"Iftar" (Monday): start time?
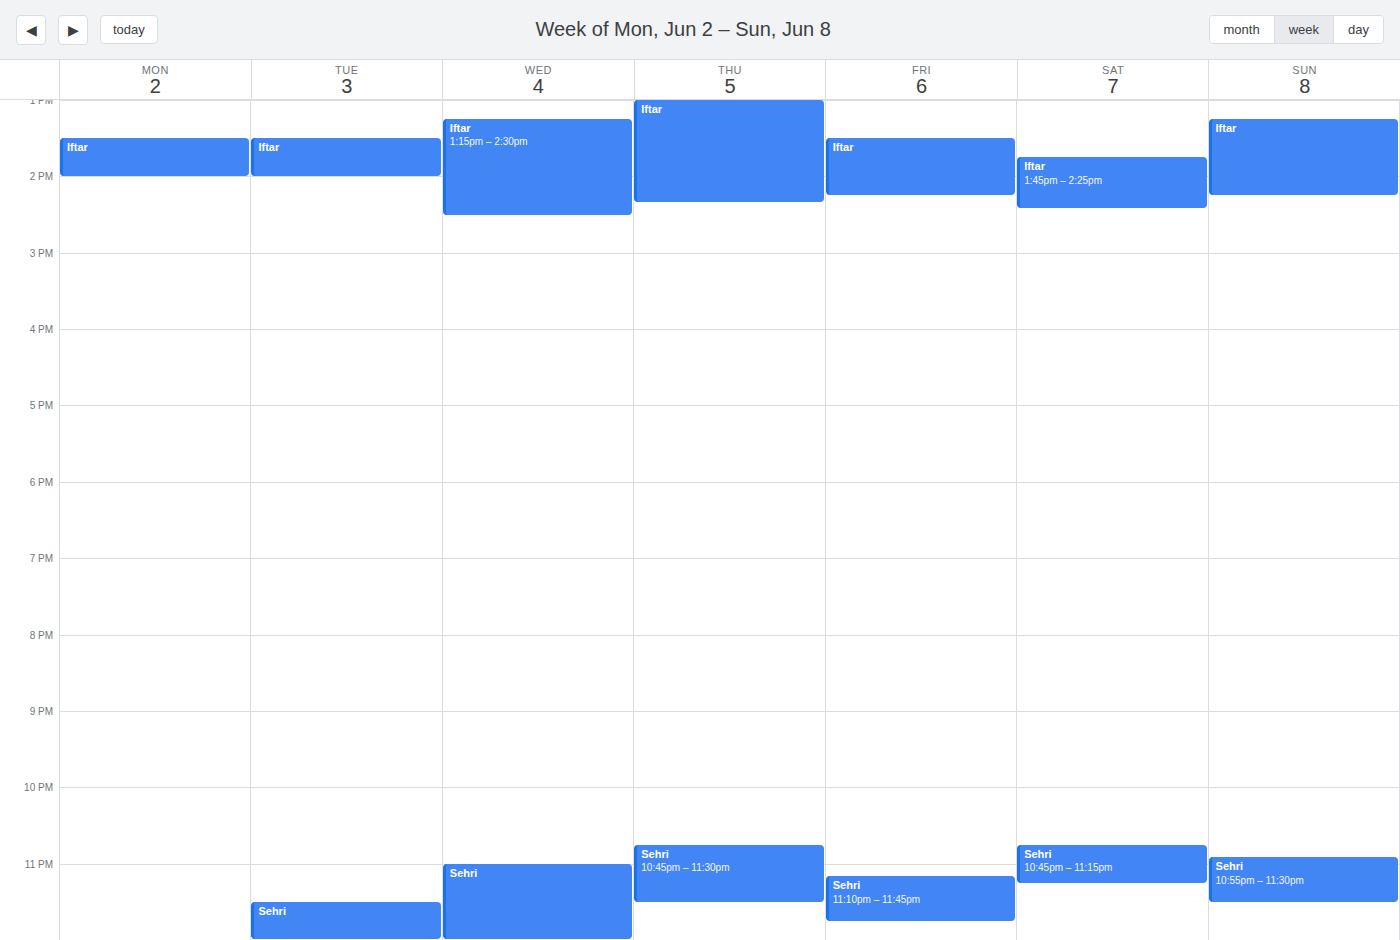
1:30 PM